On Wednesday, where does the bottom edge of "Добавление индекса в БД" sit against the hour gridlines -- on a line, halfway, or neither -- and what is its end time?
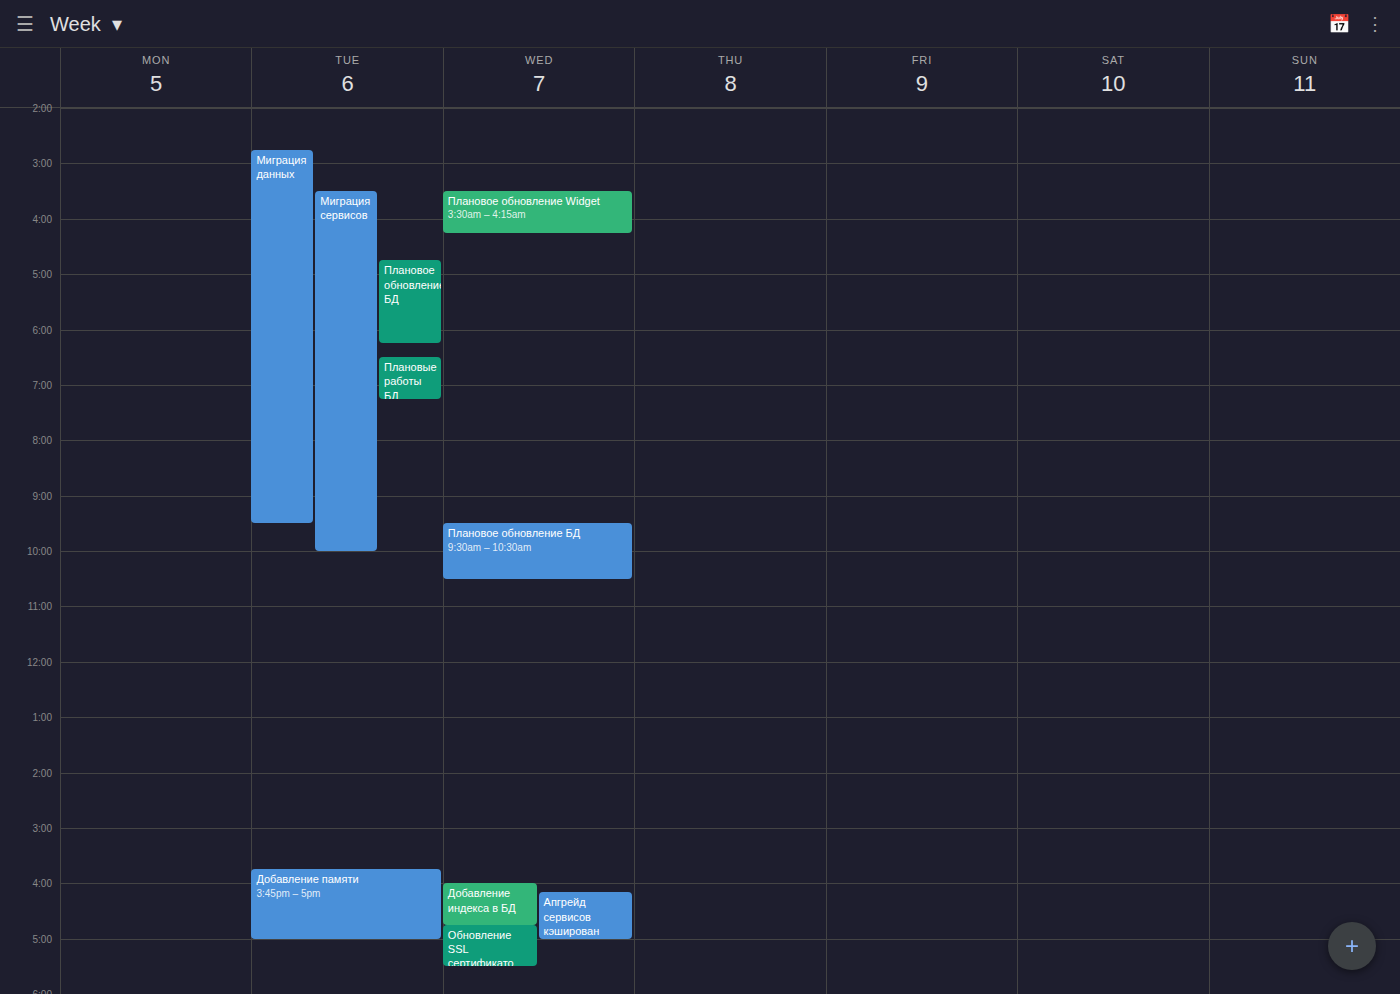
4:45 PM -- neither: three quarters of the way from the 4 PM line to the 5 PM line.